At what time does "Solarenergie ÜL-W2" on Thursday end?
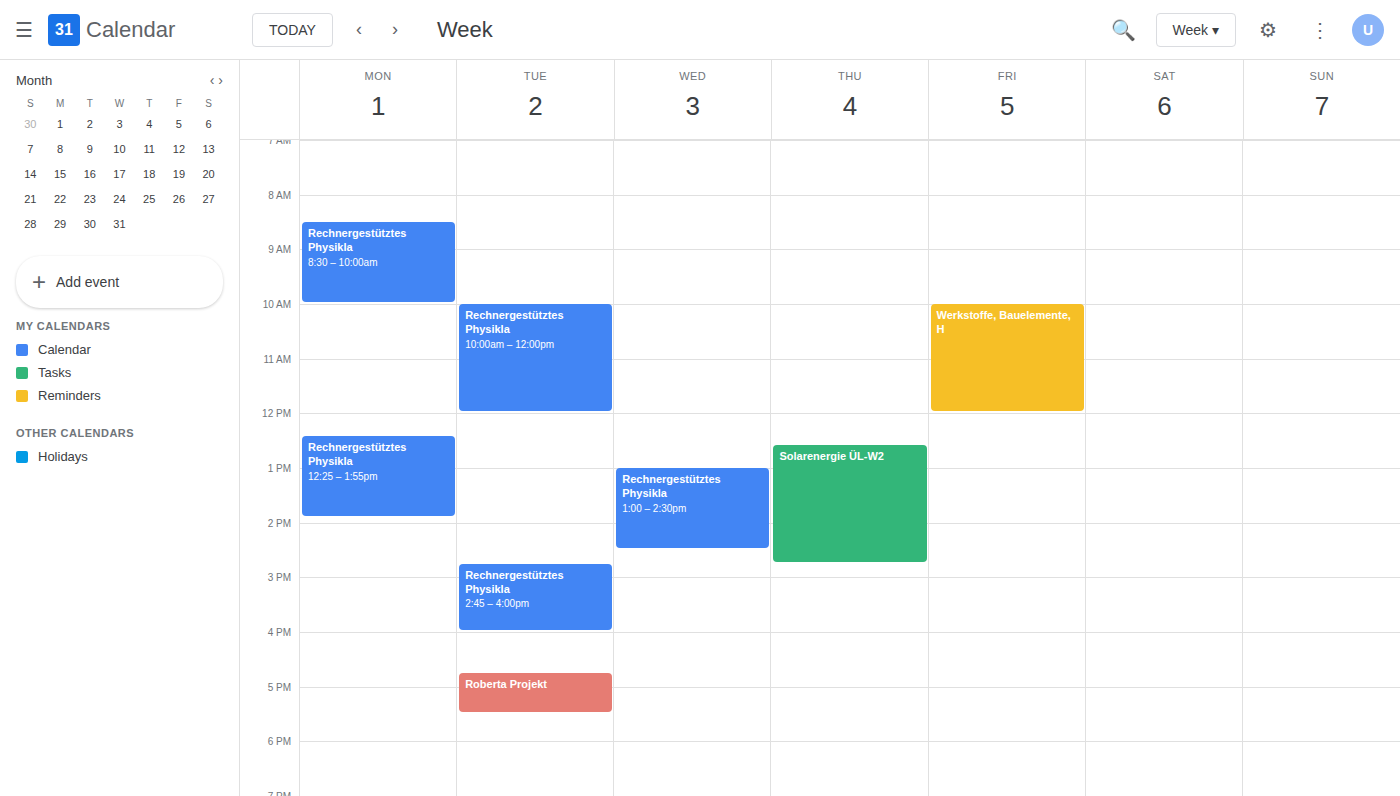
2:45 PM